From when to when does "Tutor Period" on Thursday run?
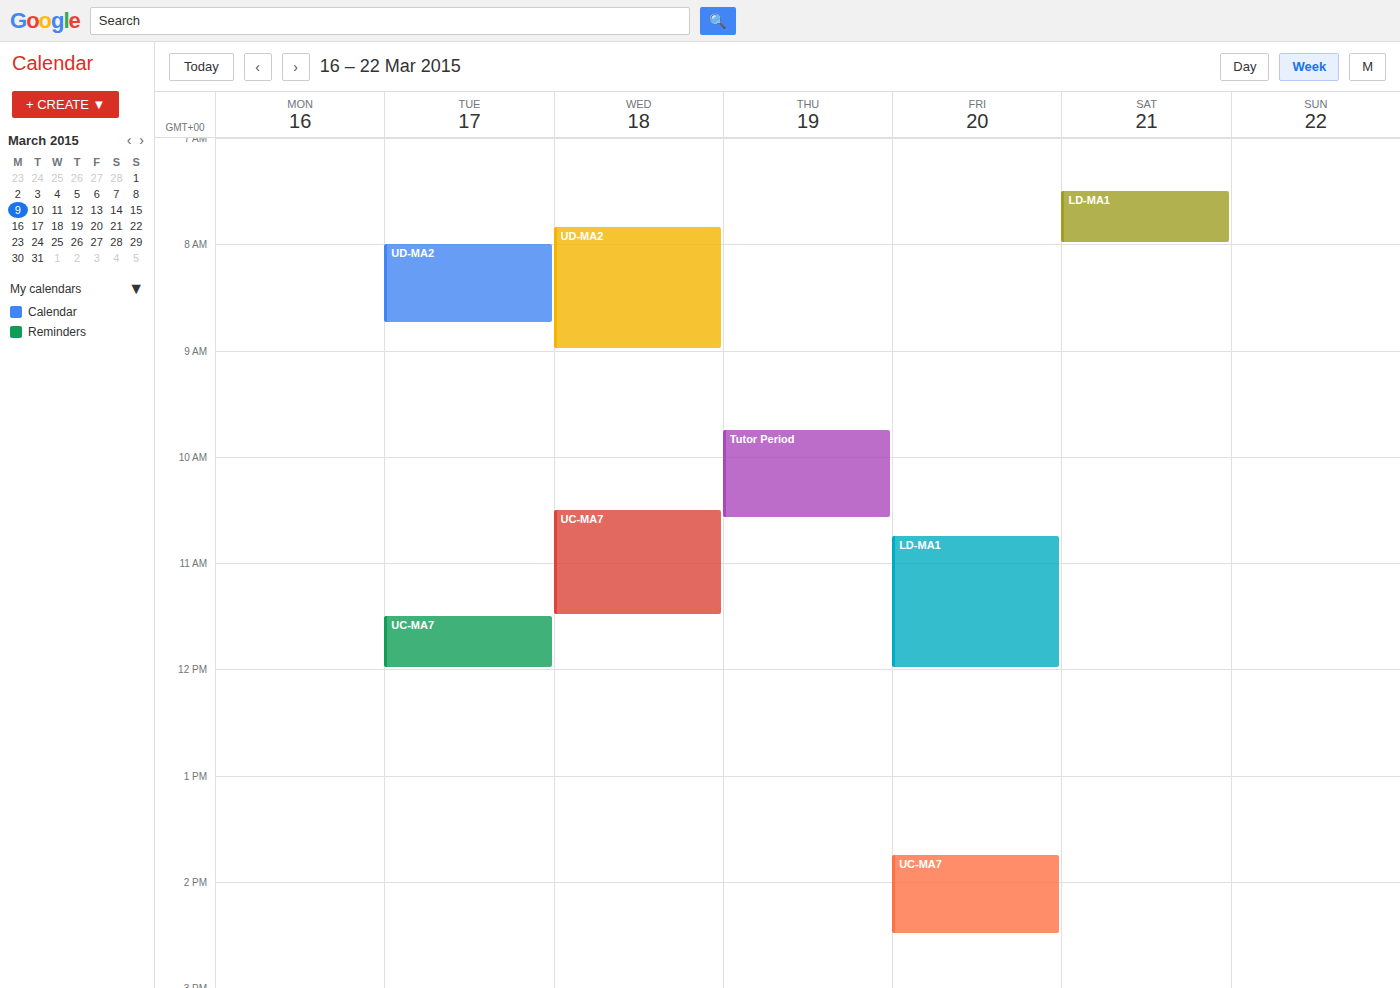
9:45 AM to 10:35 AM